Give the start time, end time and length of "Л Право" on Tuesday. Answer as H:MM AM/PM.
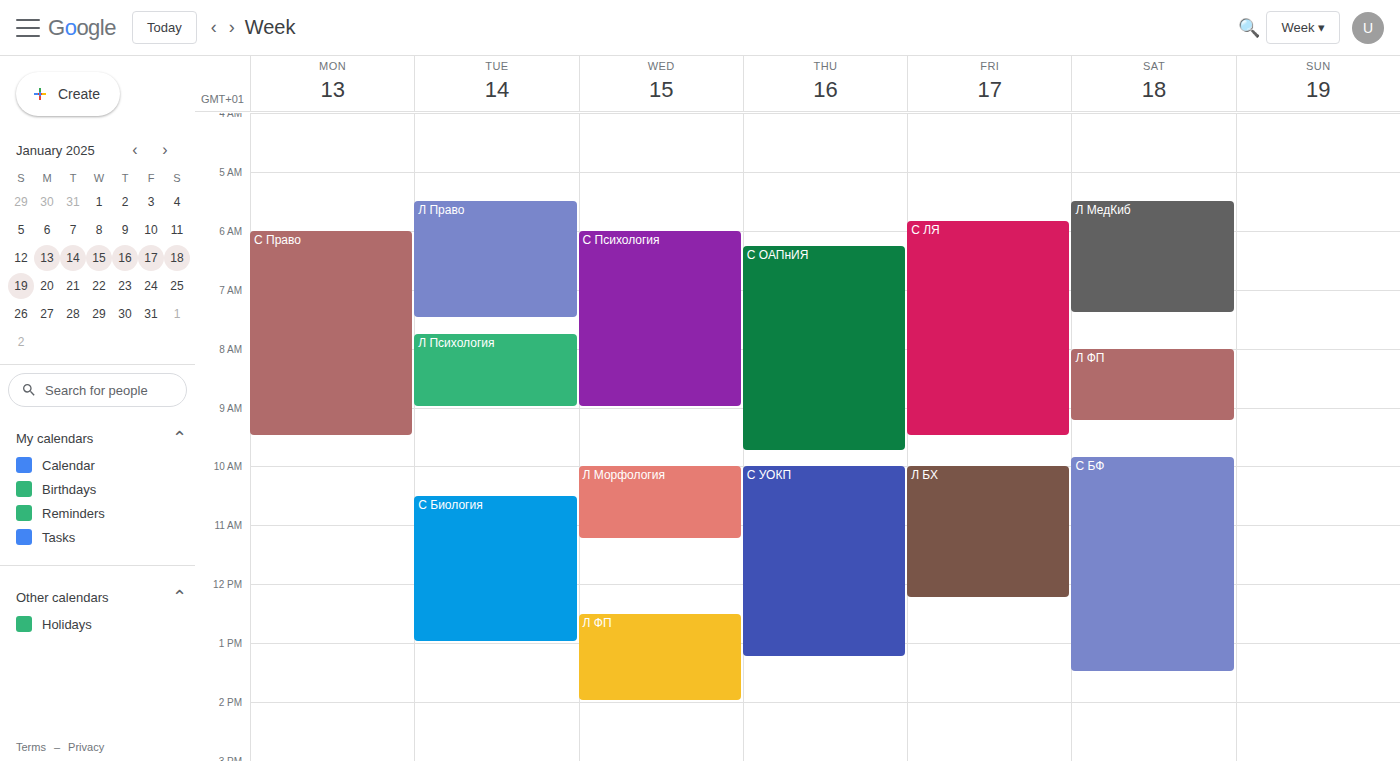
5:30 AM to 7:30 AM, 2 hours